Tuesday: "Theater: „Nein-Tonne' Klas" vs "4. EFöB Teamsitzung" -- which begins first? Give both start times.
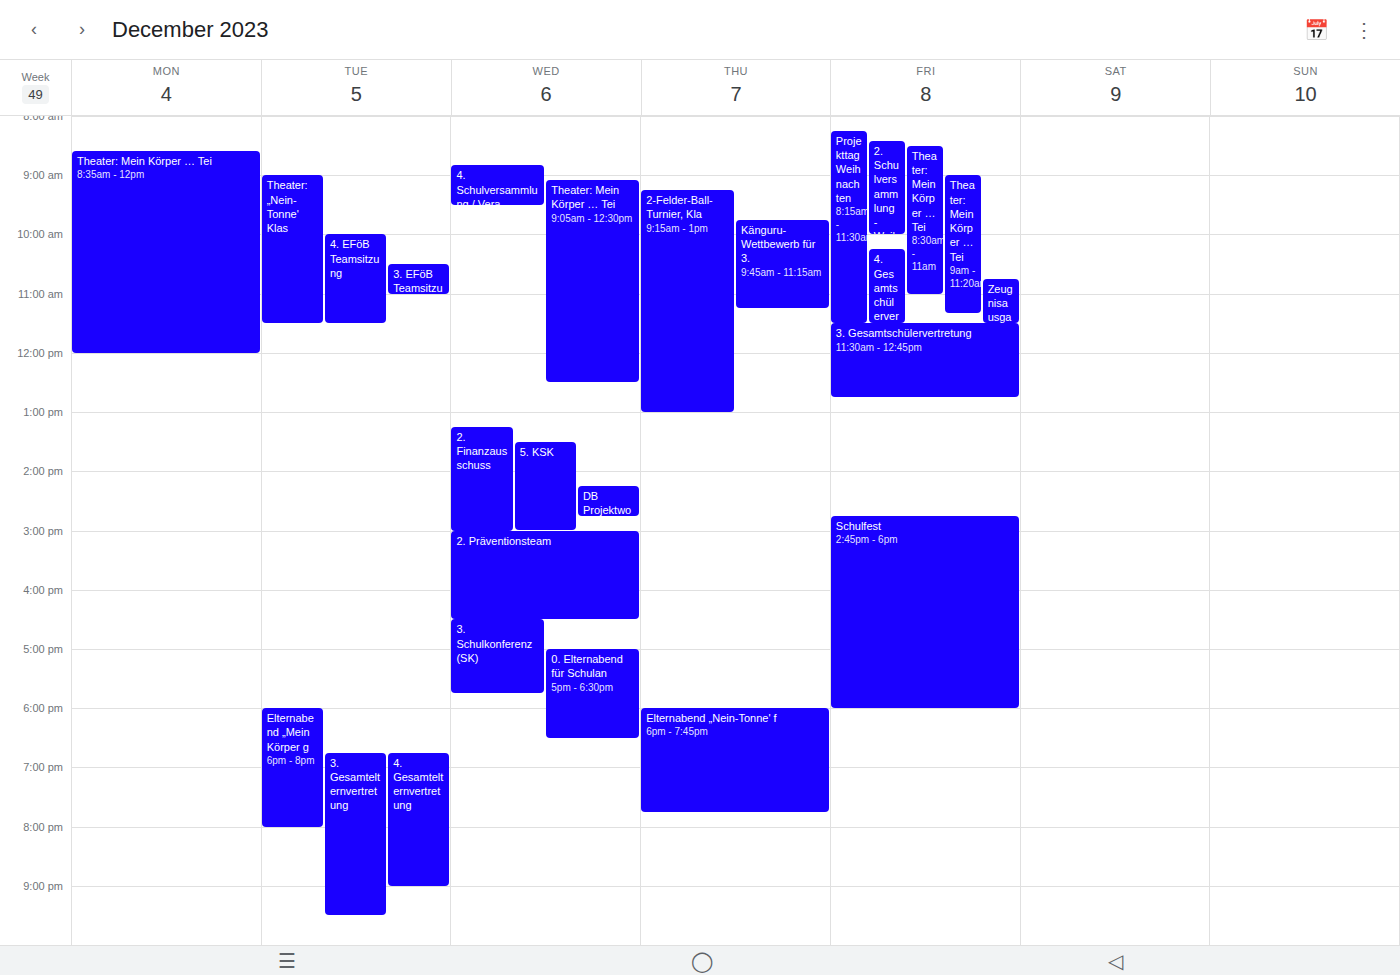
"Theater: „Nein-Tonne' Klas" 9:00 AM; "4. EFöB Teamsitzung" 10:00 AM.